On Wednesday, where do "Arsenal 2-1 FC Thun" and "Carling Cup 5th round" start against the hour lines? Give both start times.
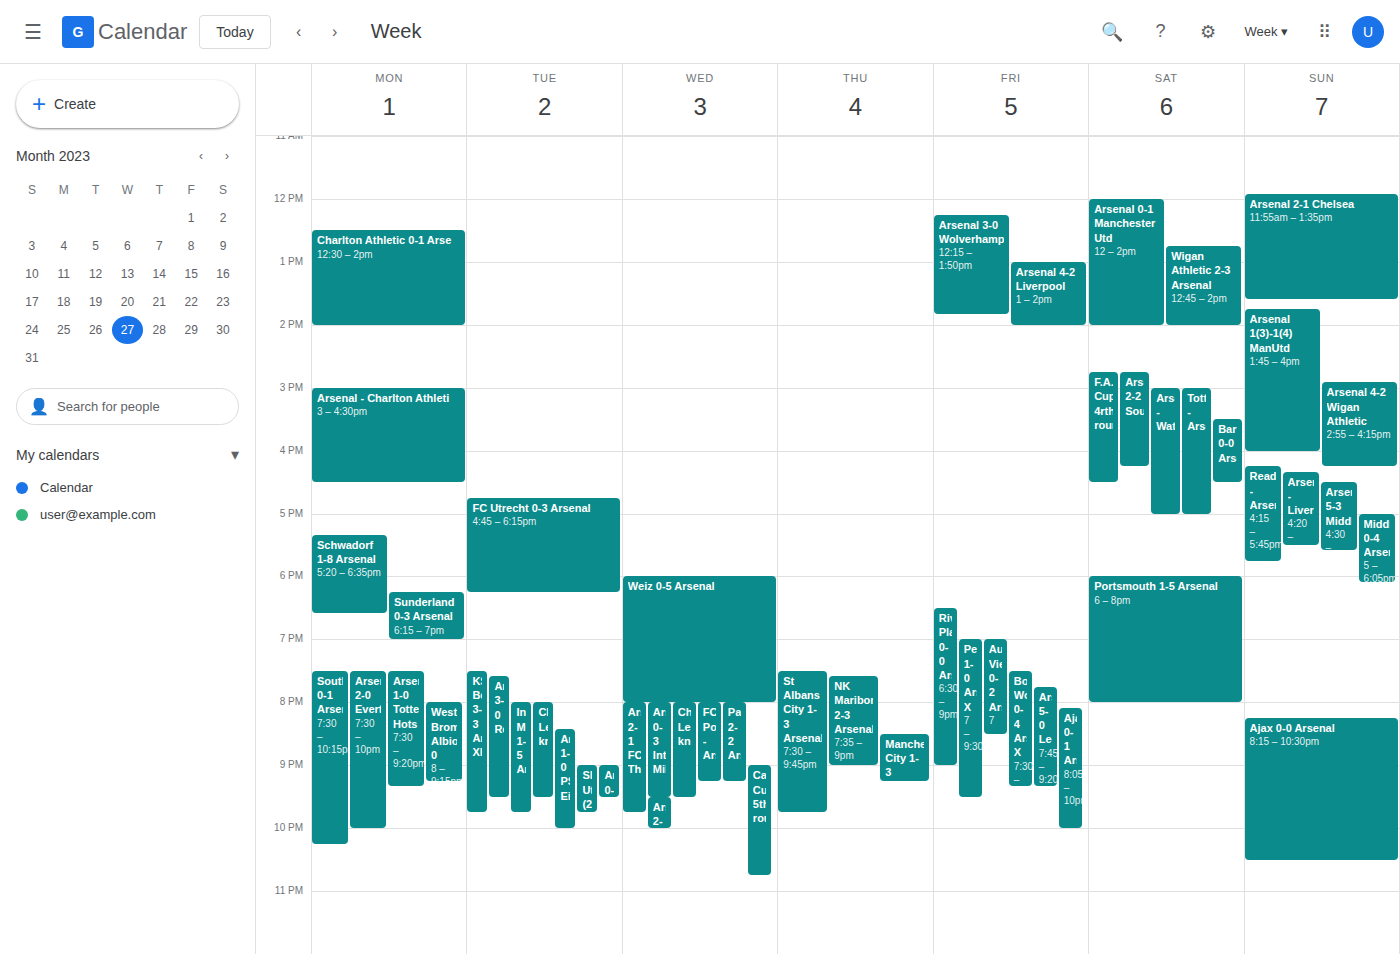
"Arsenal 2-1 FC Thun": 20:00, exactly on the 20:00 line. "Carling Cup 5th round": 21:00, exactly on the 21:00 line.